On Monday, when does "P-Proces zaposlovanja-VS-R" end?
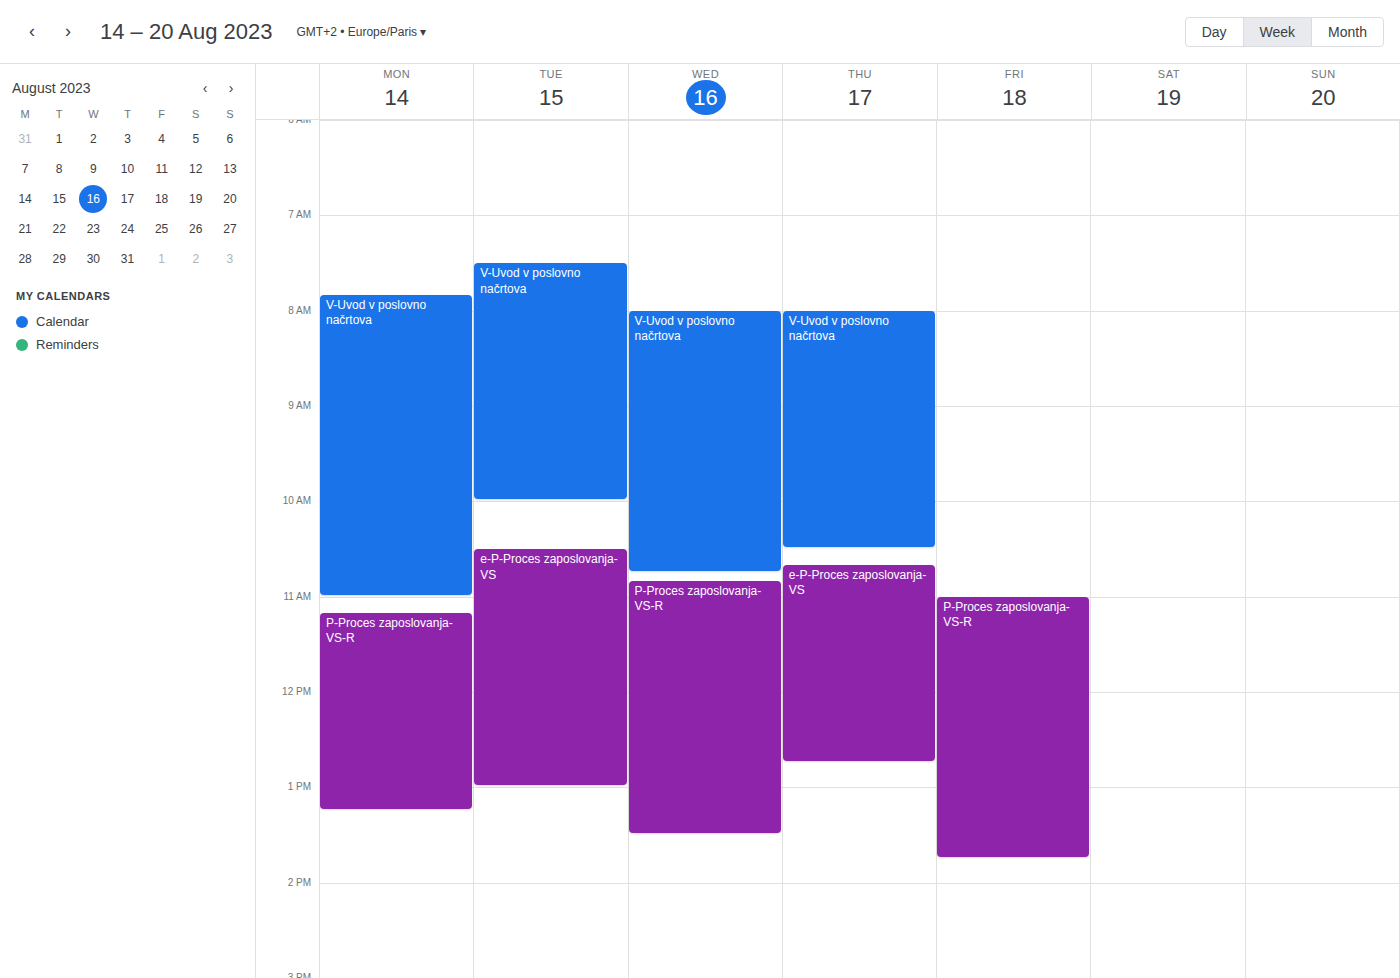
1:15 PM